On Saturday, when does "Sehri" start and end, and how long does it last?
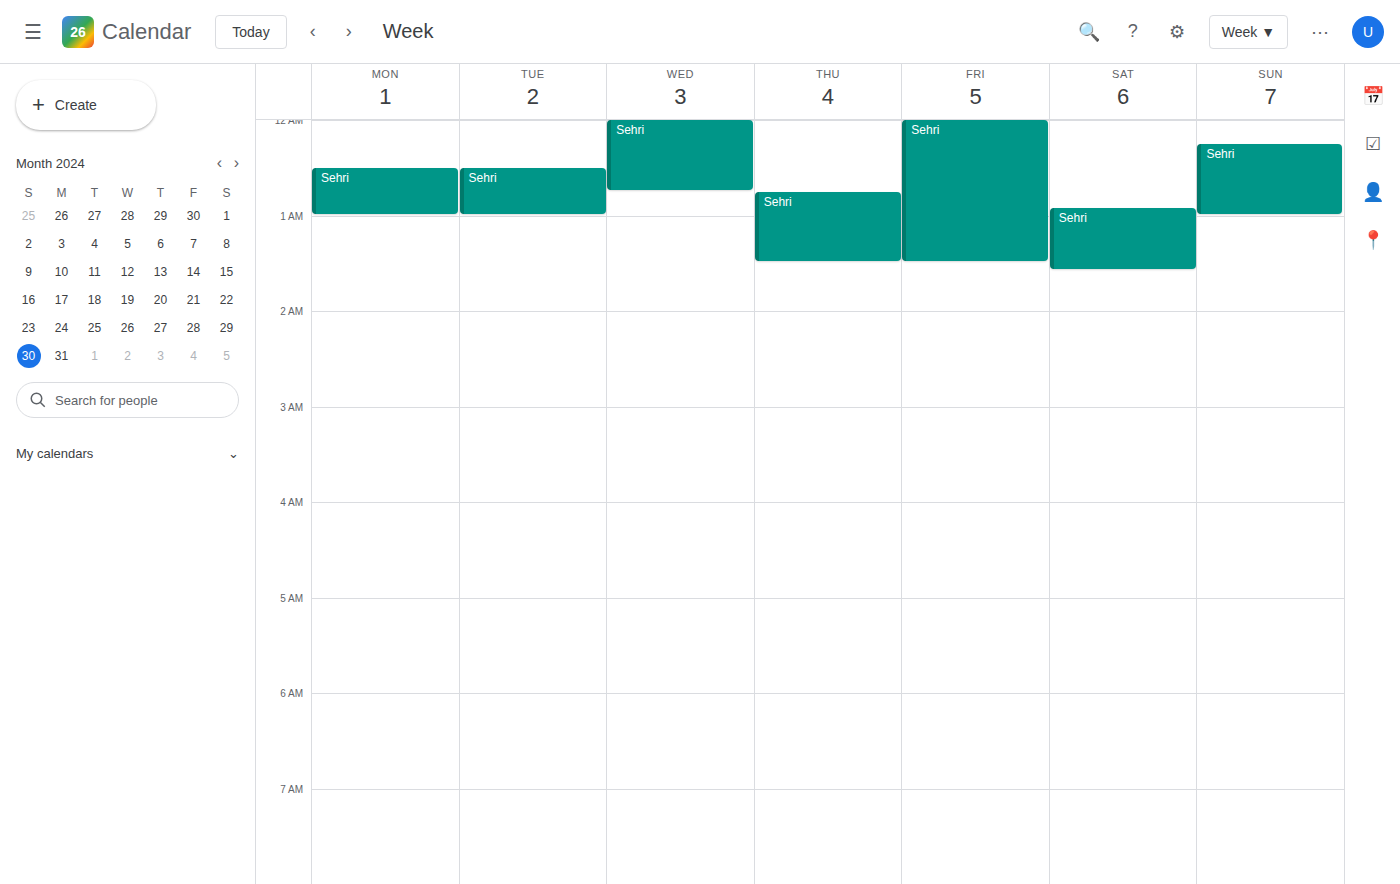
12:55 AM to 1:35 AM, 40 minutes